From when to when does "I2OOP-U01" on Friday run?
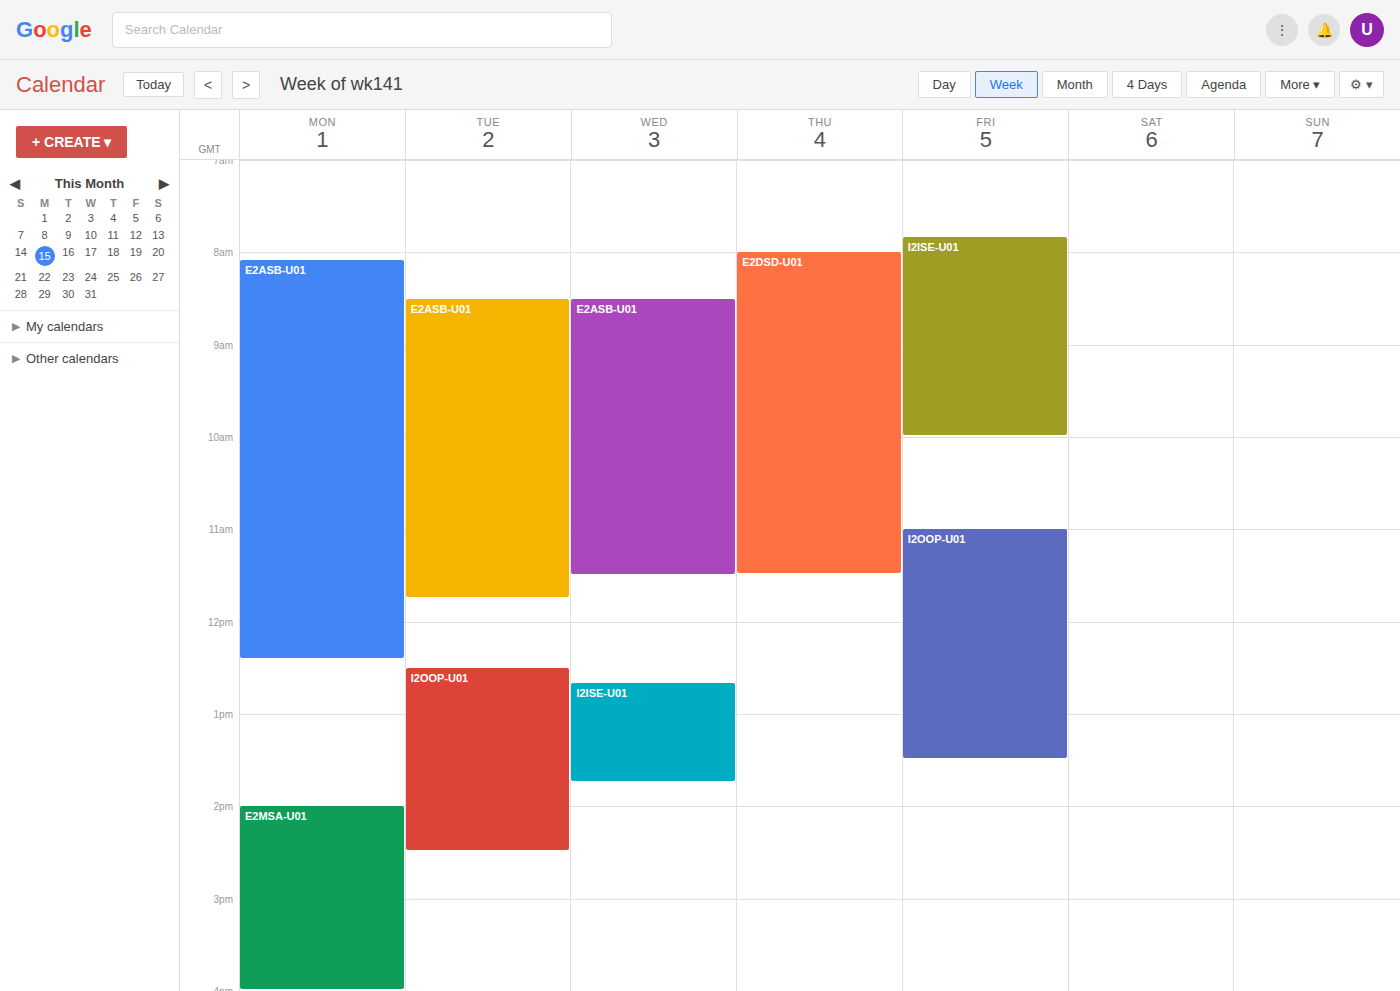
11:00 to 13:30